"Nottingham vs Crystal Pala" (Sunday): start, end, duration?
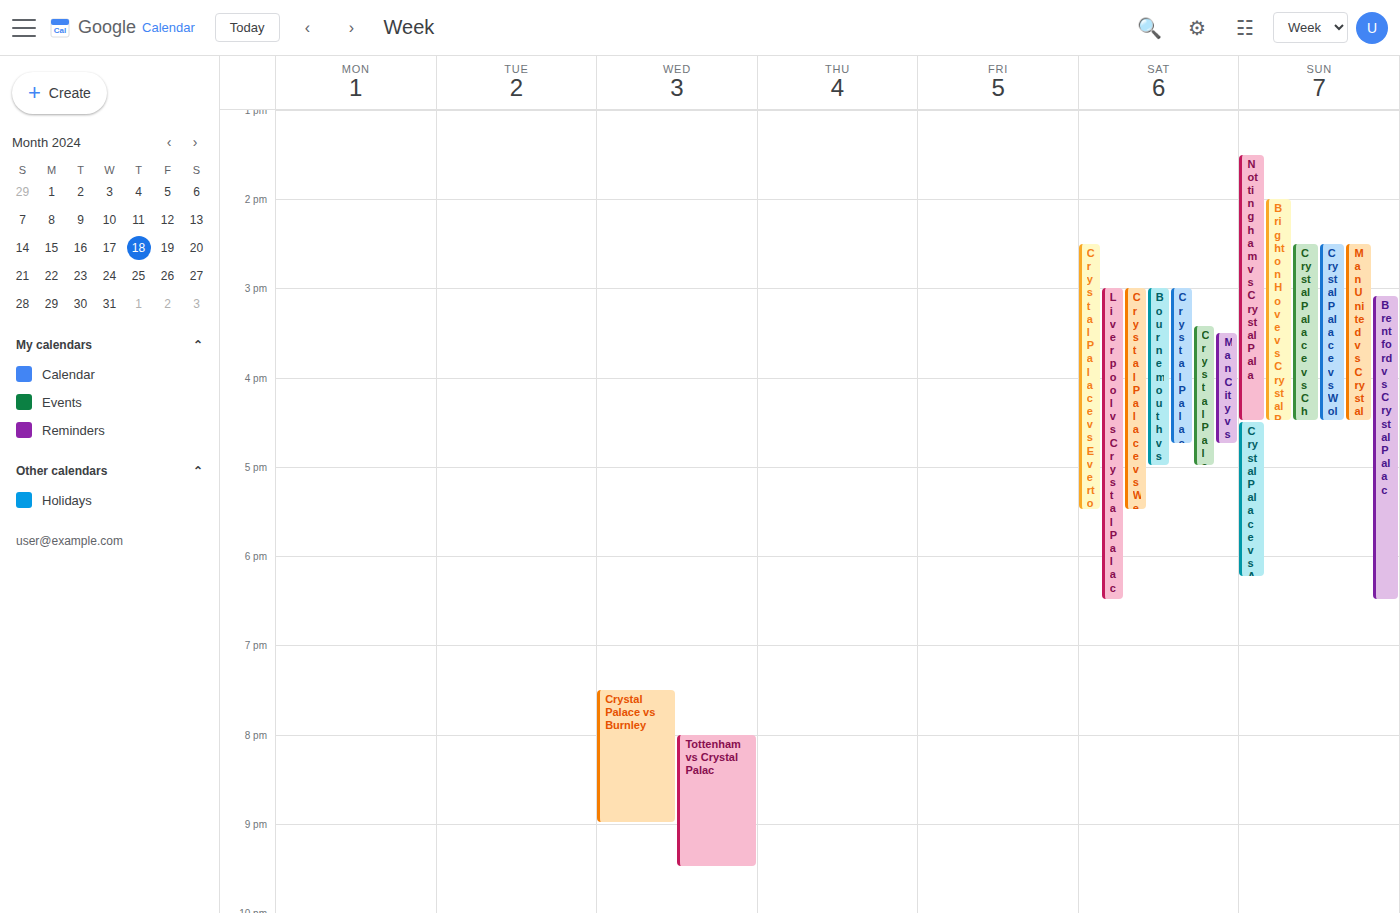
1:30 PM to 4:30 PM, 3 hours